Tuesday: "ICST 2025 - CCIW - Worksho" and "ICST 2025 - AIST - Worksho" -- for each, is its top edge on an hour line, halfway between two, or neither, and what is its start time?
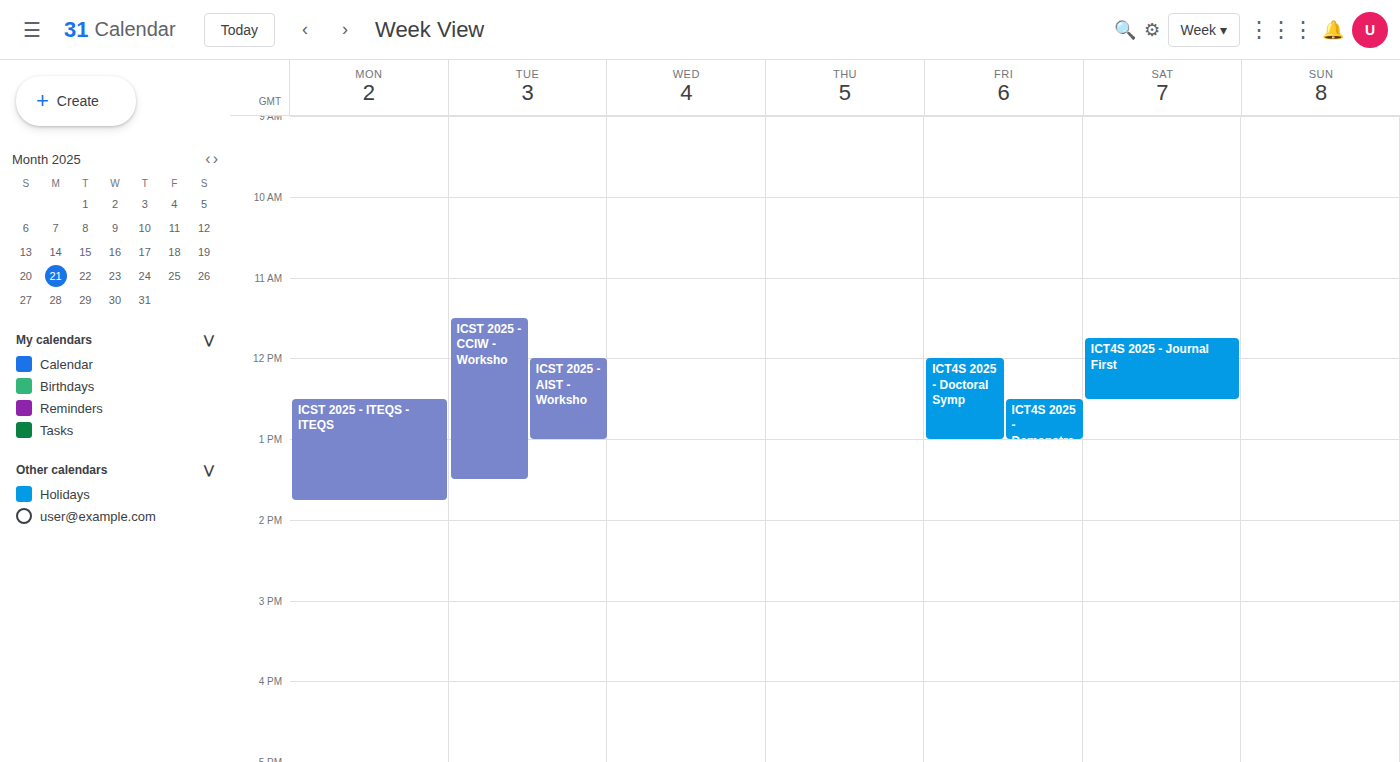
"ICST 2025 - CCIW - Worksho": 11:30 AM, halfway between the 11 AM and 12 PM lines. "ICST 2025 - AIST - Worksho": 12:00 PM, exactly on the 12 PM line.